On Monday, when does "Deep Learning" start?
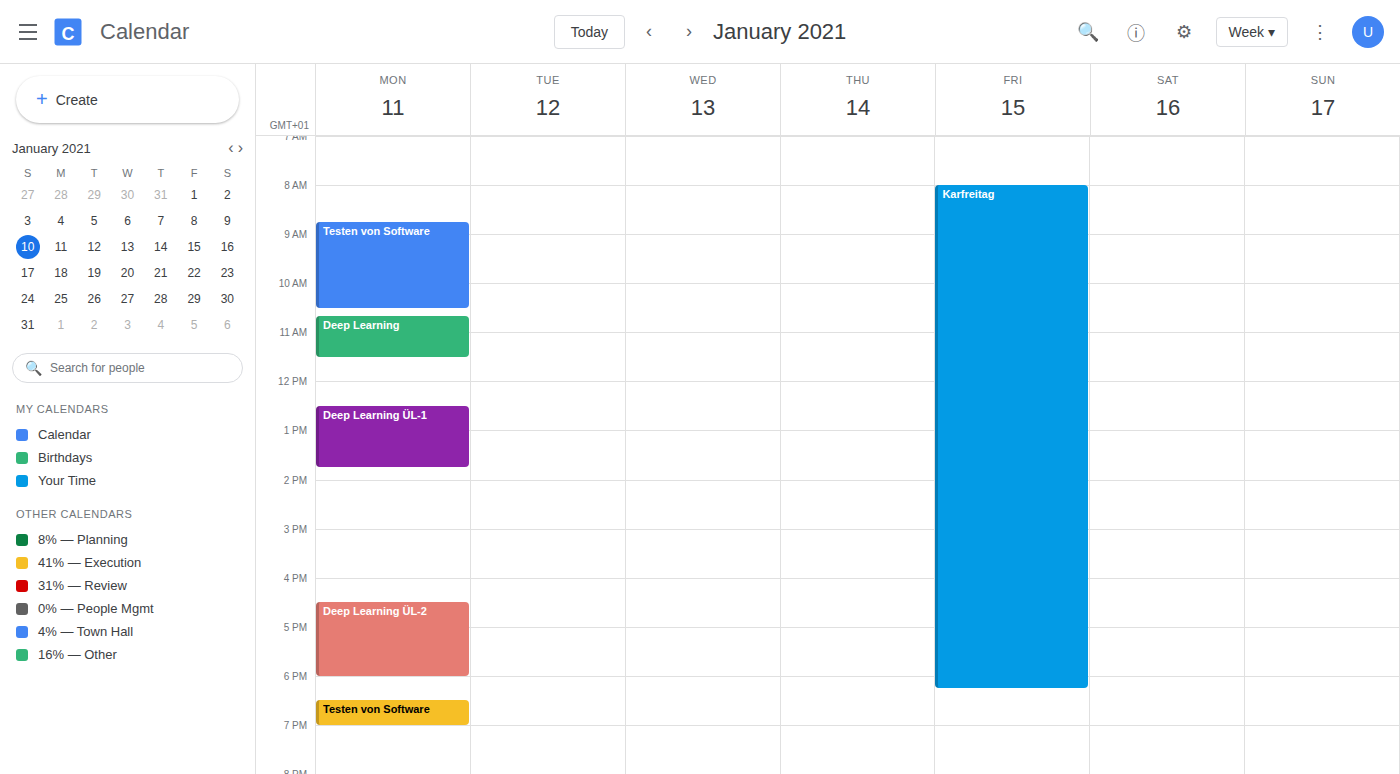
10:40 AM